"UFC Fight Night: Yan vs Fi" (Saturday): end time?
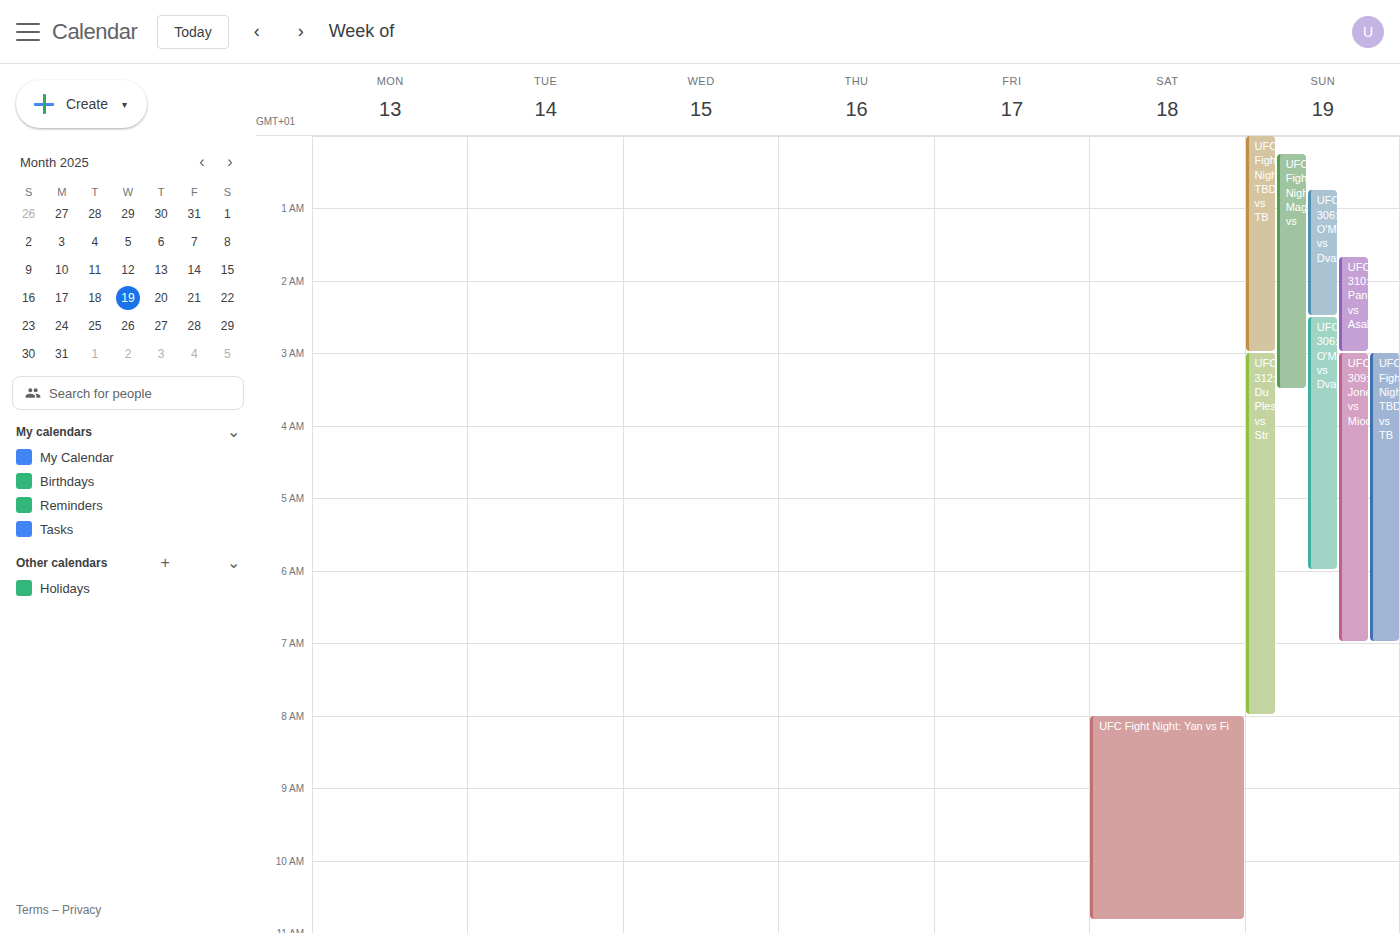
10:50 AM